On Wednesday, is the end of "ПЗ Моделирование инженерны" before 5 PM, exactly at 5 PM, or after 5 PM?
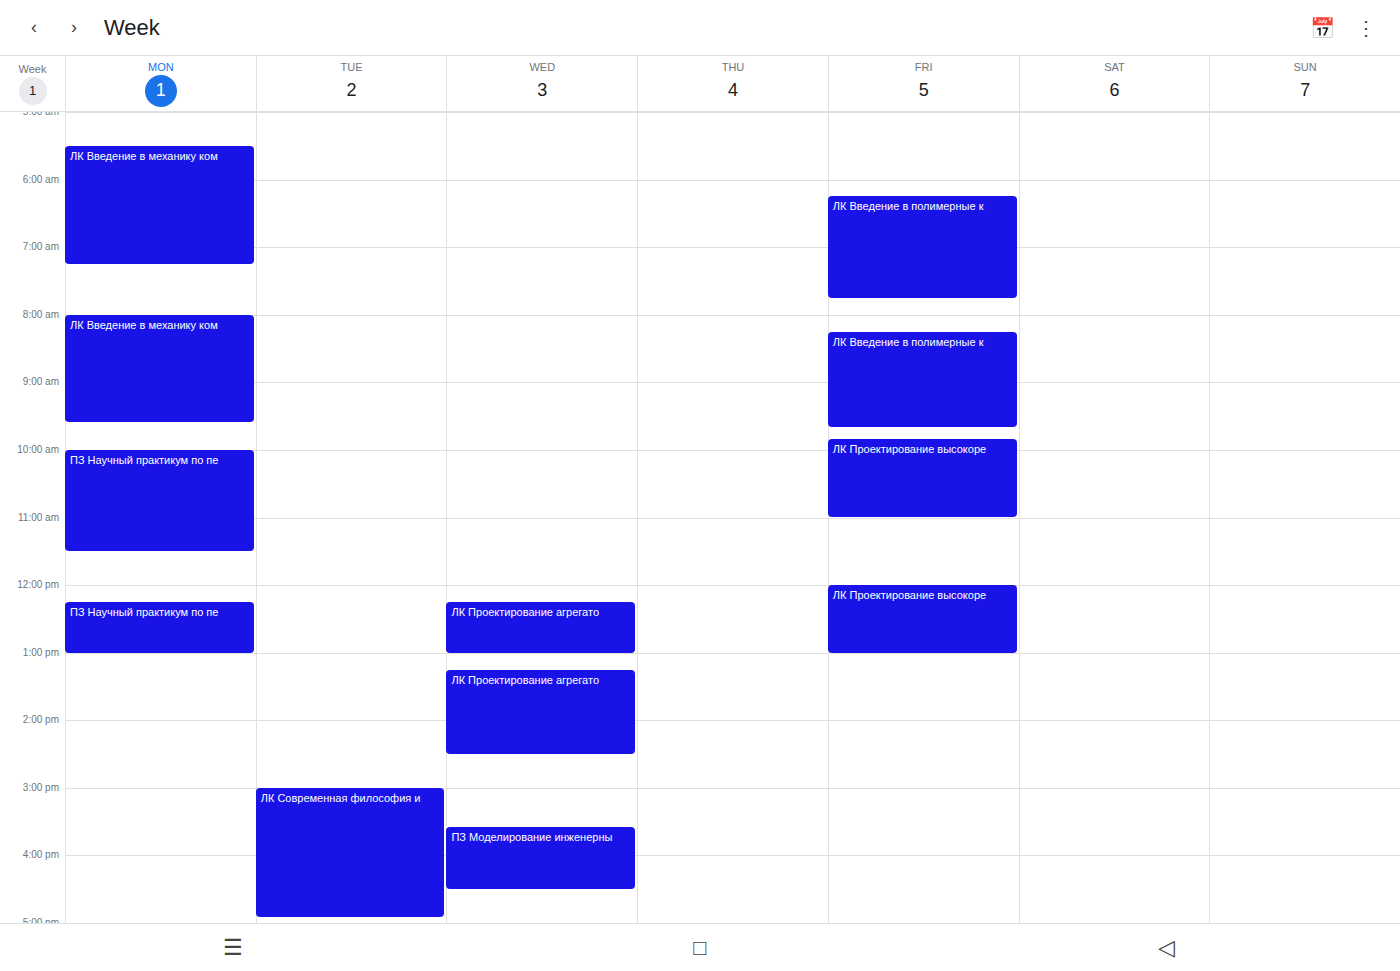
4:30 PM -- before 5 PM, 30 minutes above the 5 PM line.